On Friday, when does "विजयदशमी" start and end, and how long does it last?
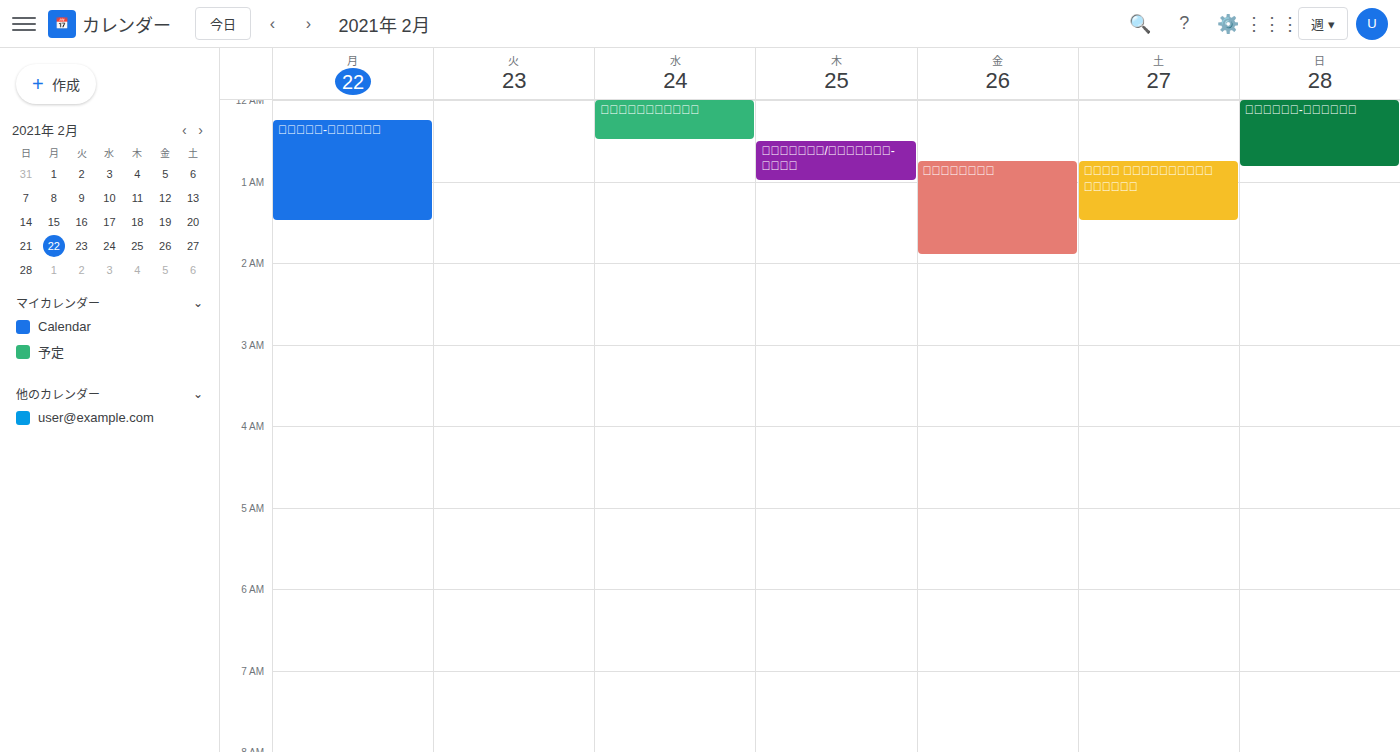
12:45 AM to 1:55 AM, 1 hour 10 minutes